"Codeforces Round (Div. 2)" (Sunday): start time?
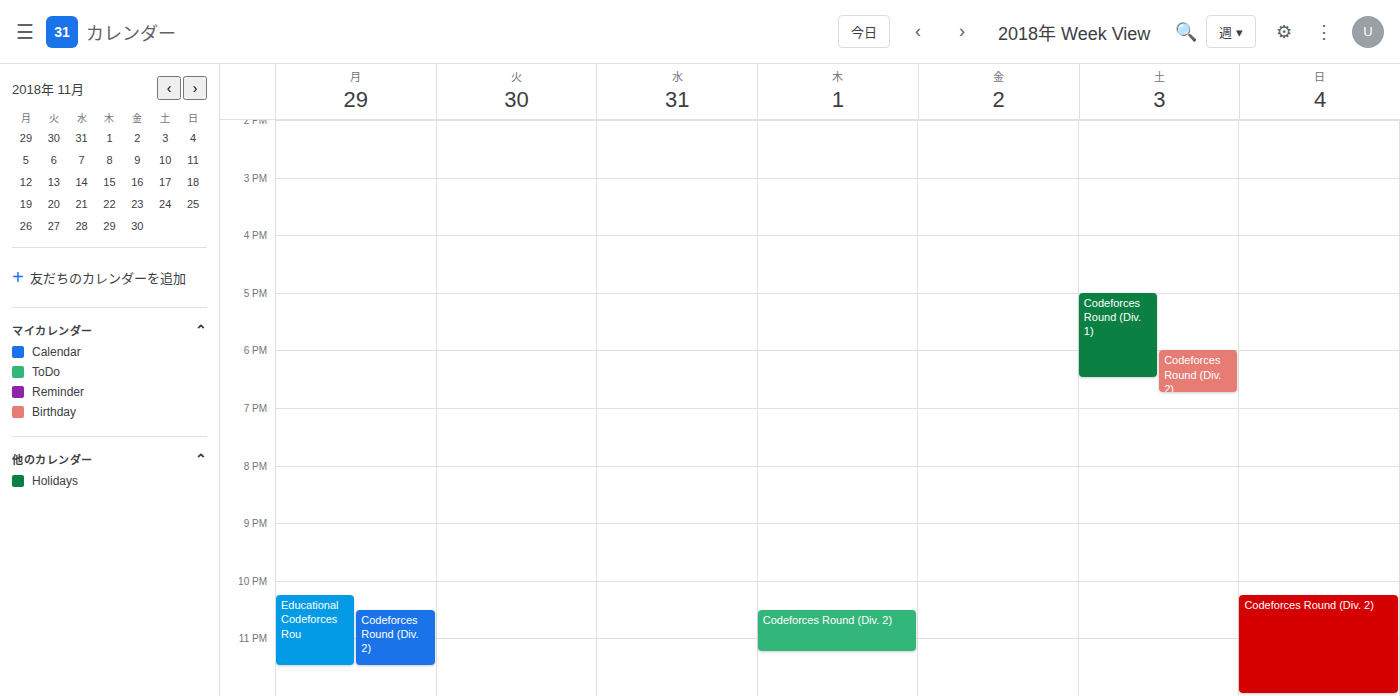
10:15 PM